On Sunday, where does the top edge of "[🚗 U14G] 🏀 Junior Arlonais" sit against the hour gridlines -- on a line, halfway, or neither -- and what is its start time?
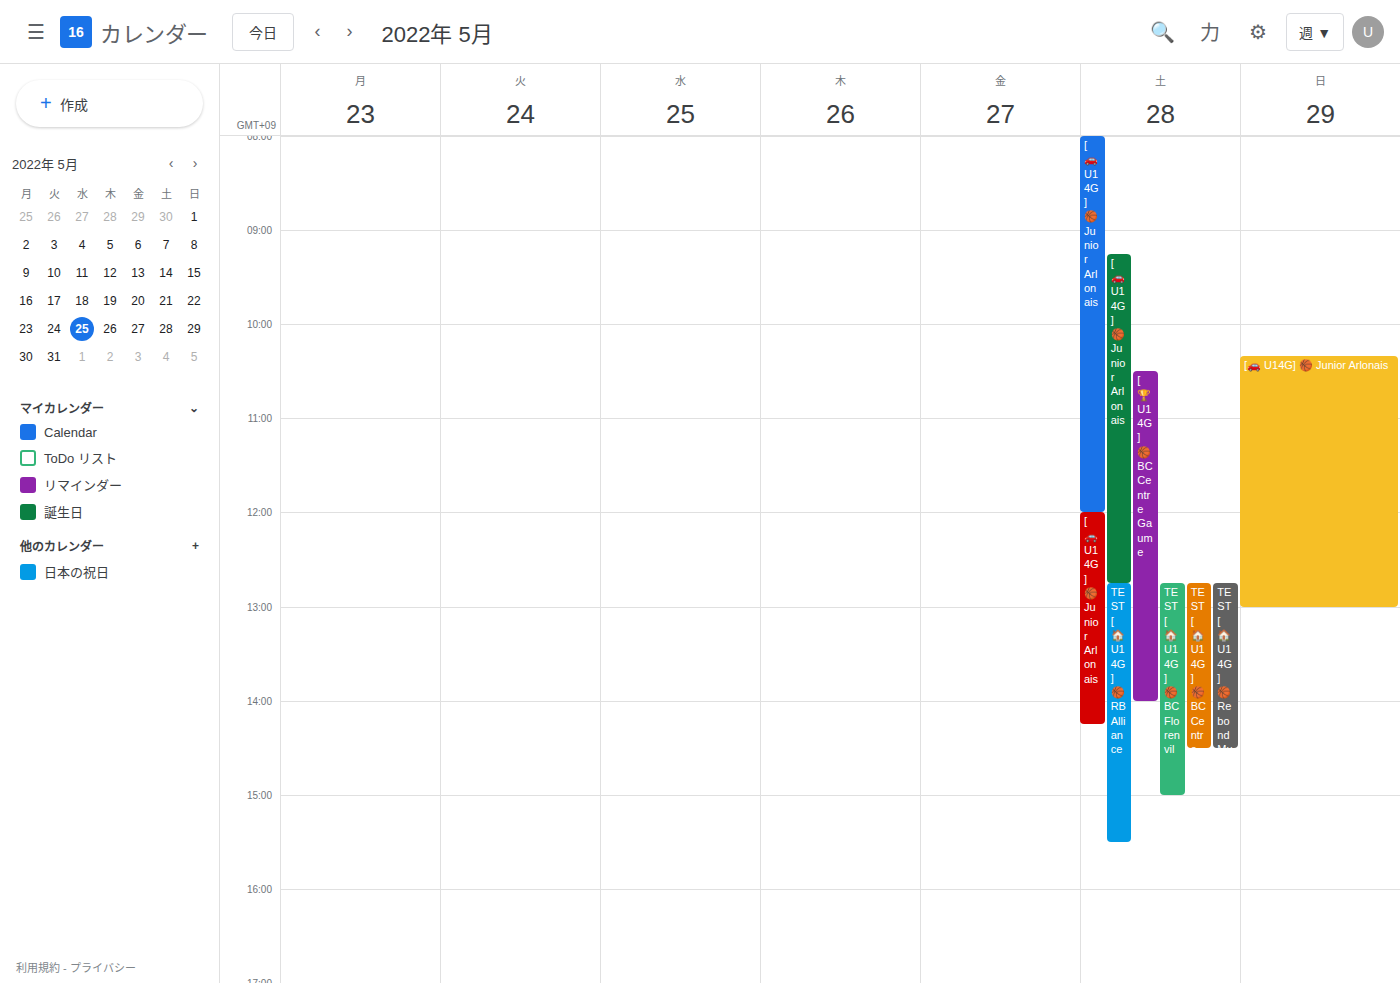
10:20 AM -- neither: 20 minutes below the 10 AM line and 40 minutes above the 11 AM line.